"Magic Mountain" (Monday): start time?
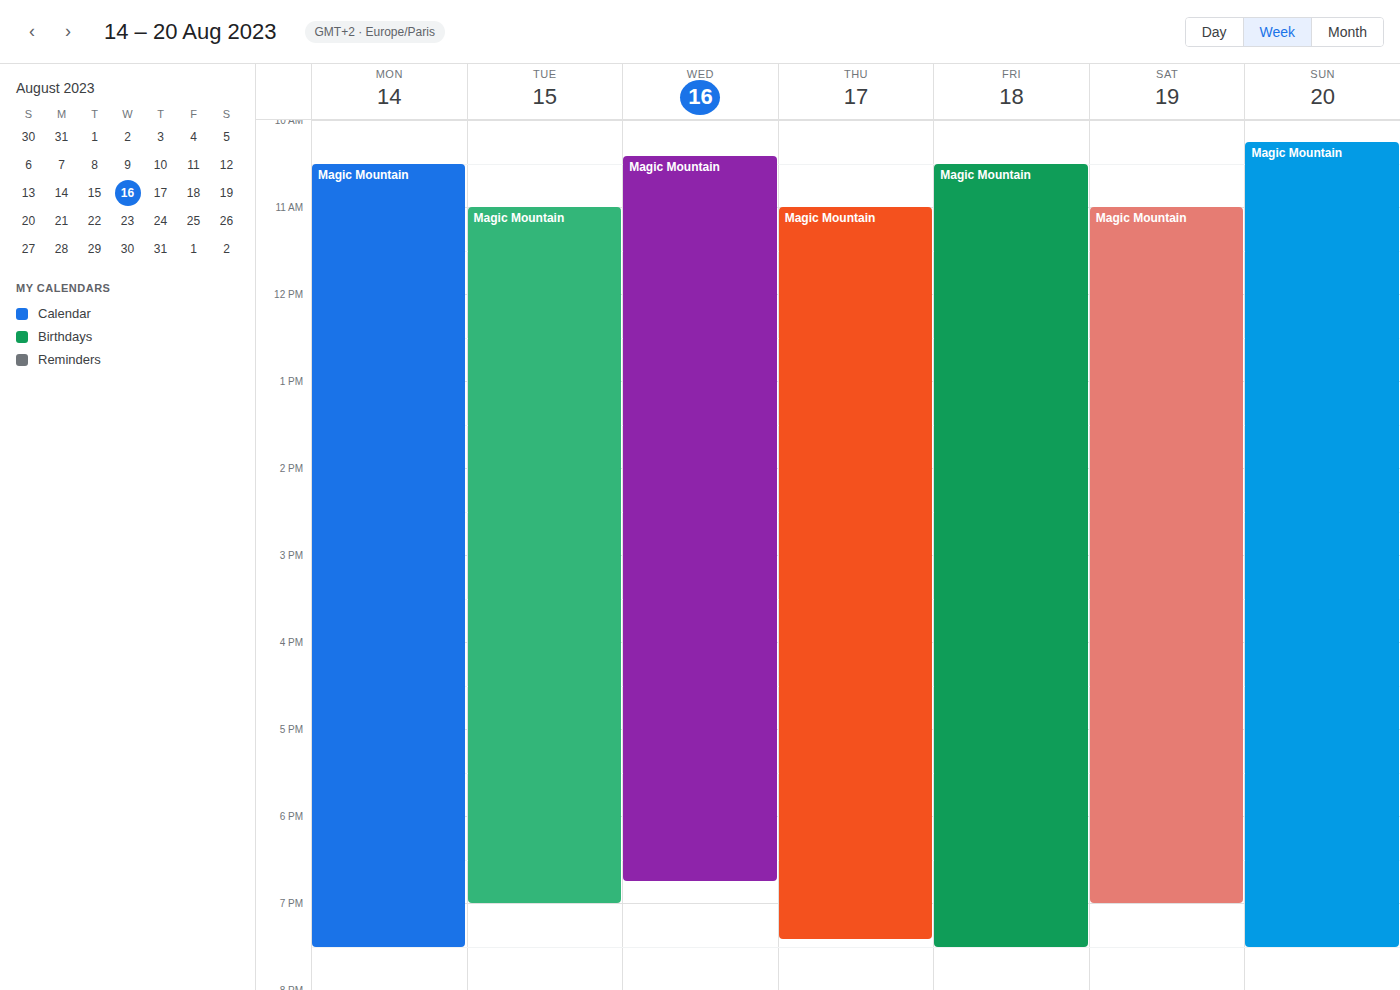
10:30 AM